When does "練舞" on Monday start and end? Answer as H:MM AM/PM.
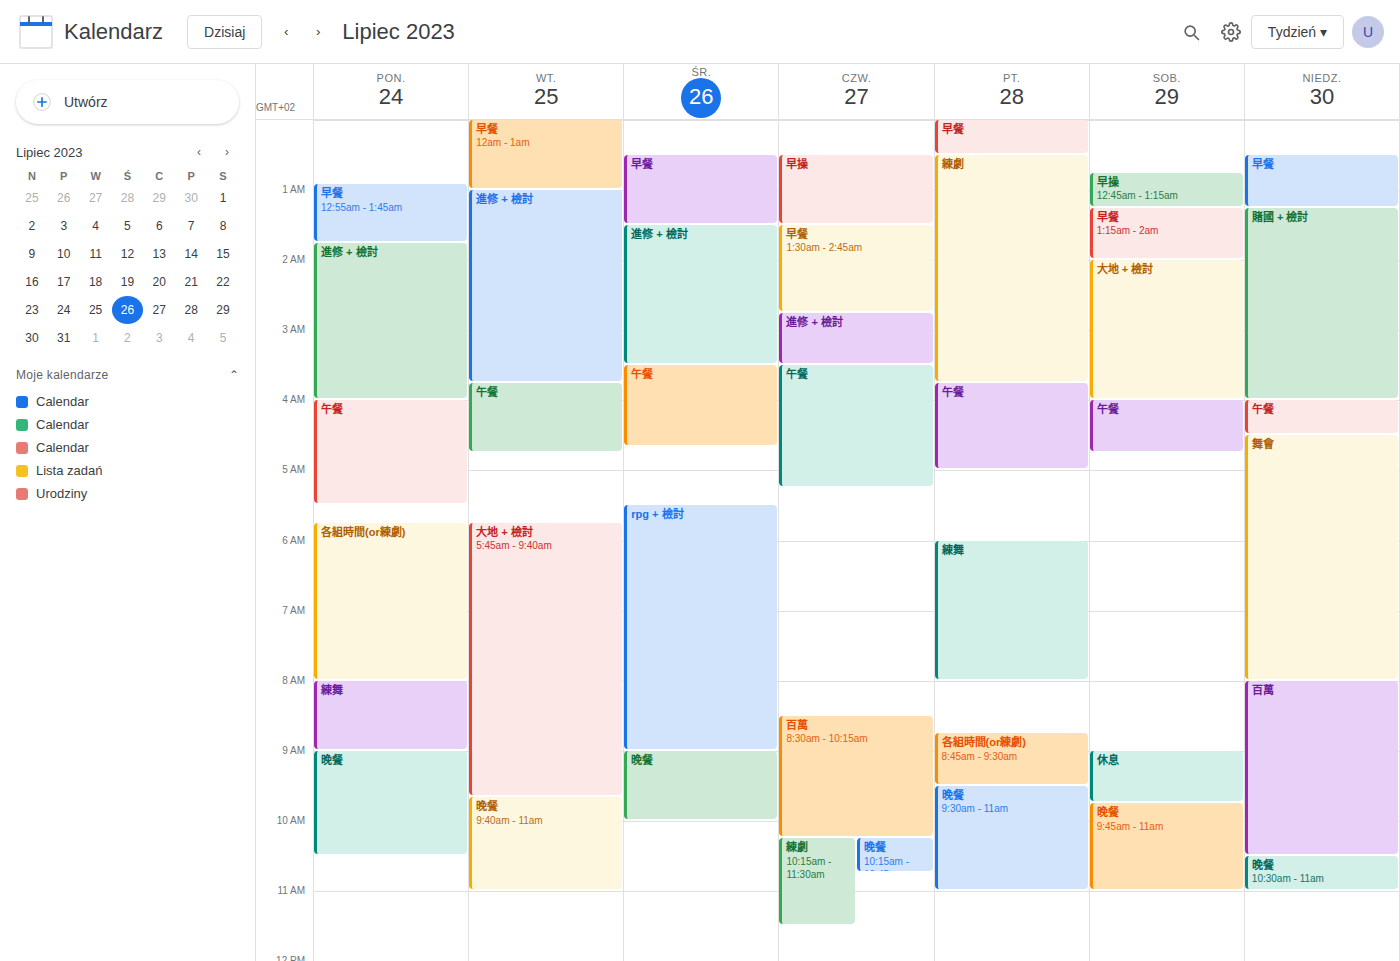
8:00 AM to 9:00 AM